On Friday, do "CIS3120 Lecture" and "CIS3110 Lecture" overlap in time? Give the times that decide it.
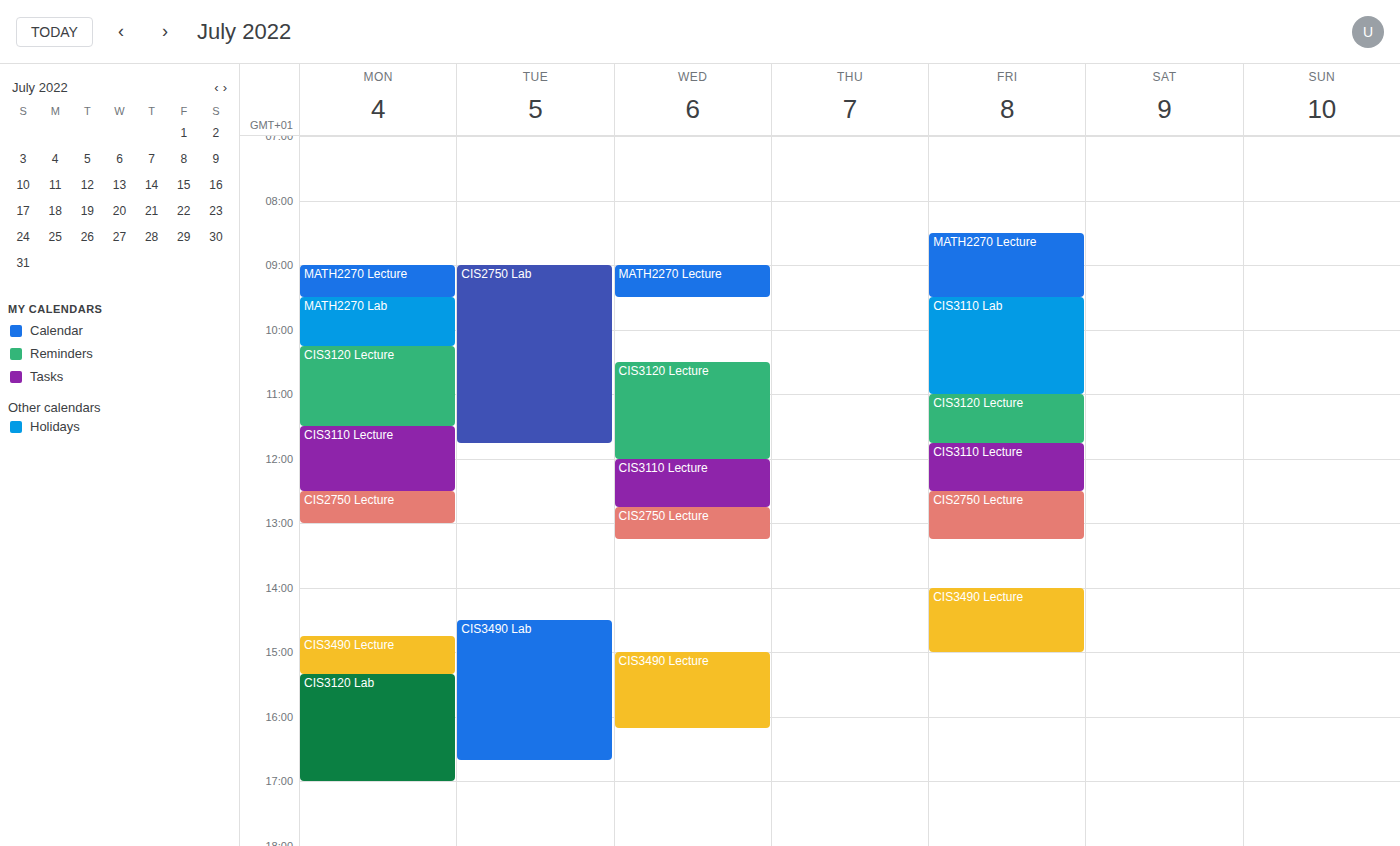
"CIS3120 Lecture" ends at 11:45 AM, exactly when "CIS3110 Lecture" starts -- they touch but do not overlap.